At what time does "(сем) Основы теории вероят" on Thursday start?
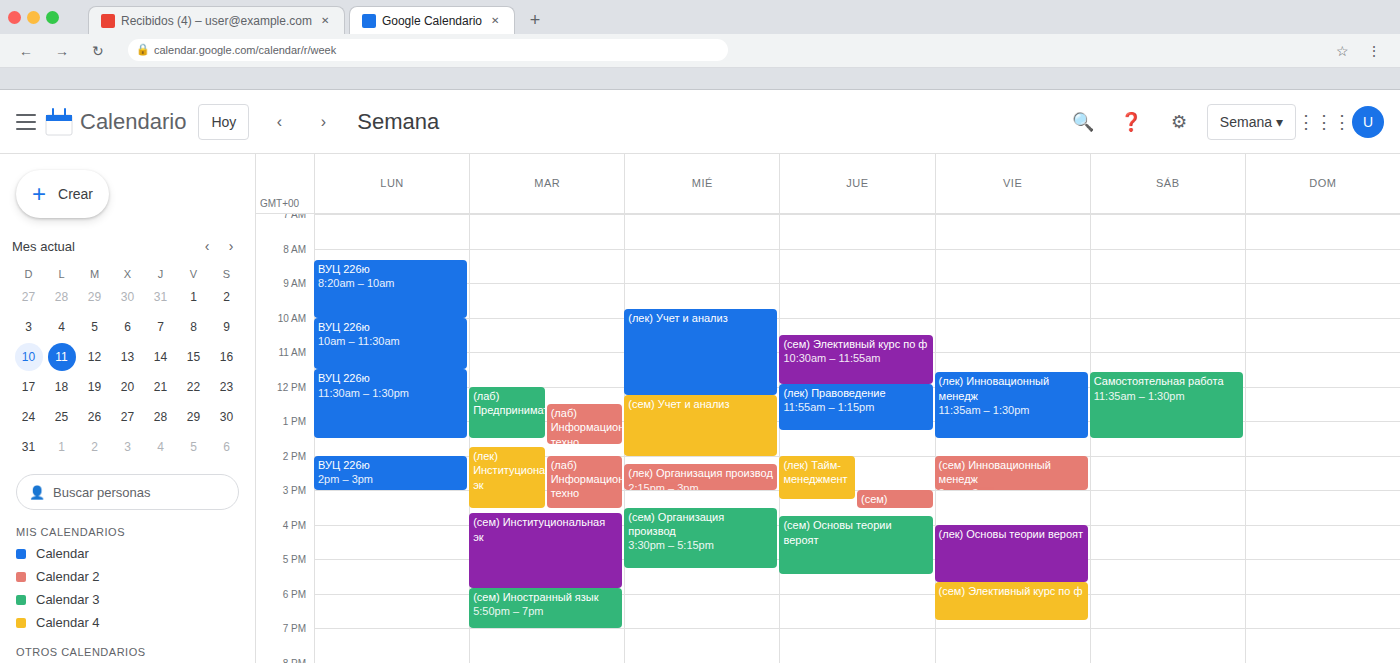
3:45 PM